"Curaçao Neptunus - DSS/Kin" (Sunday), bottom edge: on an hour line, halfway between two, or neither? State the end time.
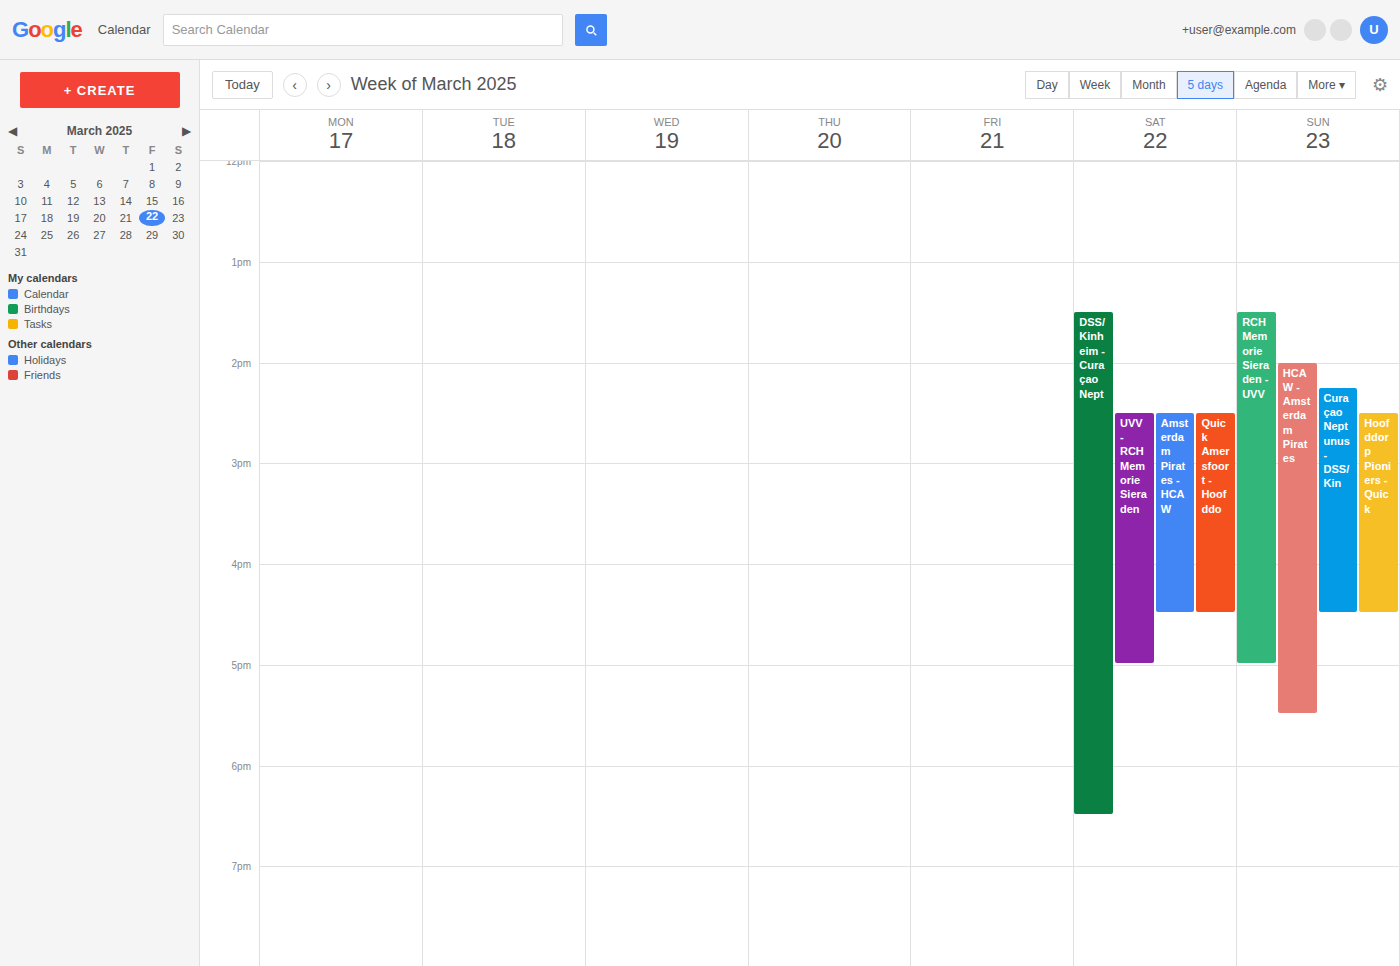
4:30 PM -- halfway between the 4 PM and 5 PM lines.